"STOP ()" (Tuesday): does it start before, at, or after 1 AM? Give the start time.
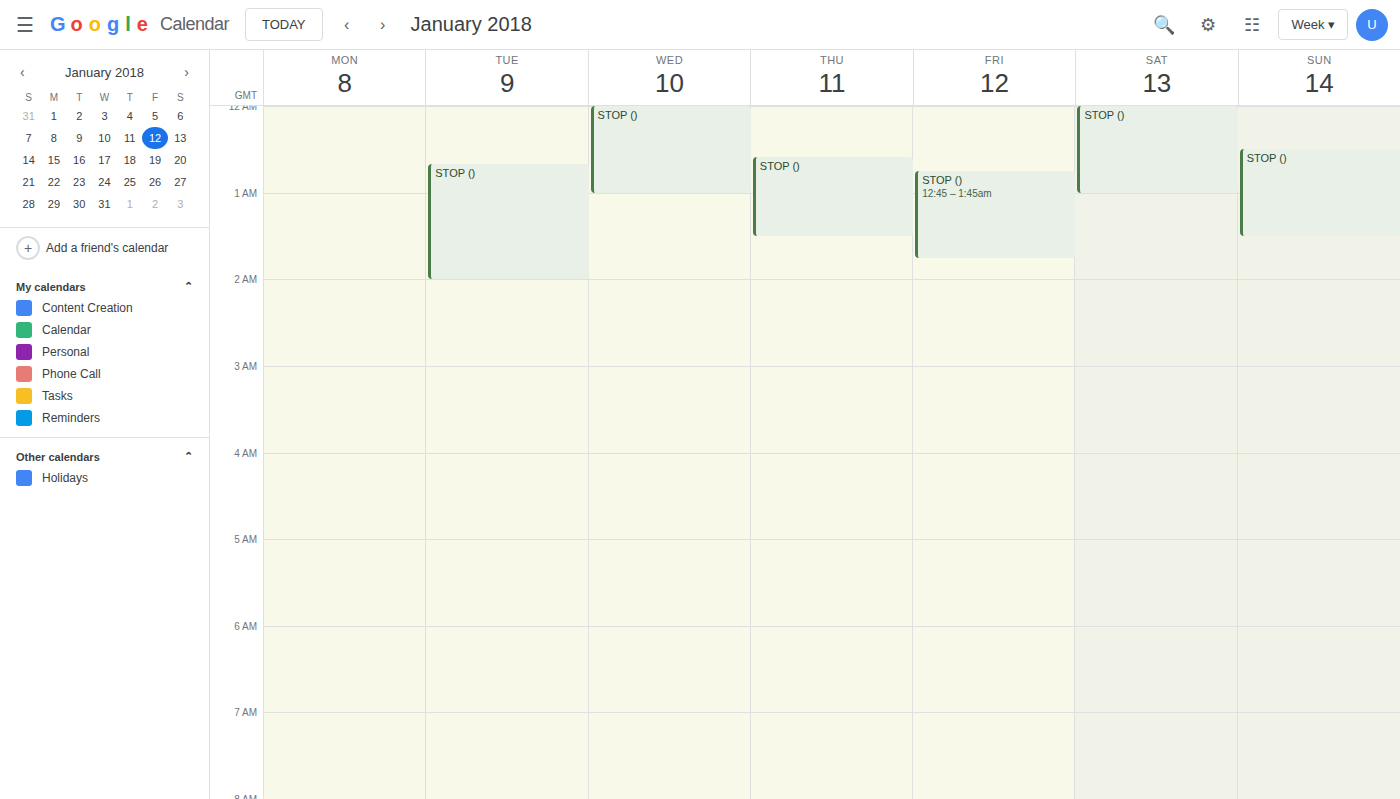
12:40 AM -- before 1 AM, 20 minutes above the 1 AM line.